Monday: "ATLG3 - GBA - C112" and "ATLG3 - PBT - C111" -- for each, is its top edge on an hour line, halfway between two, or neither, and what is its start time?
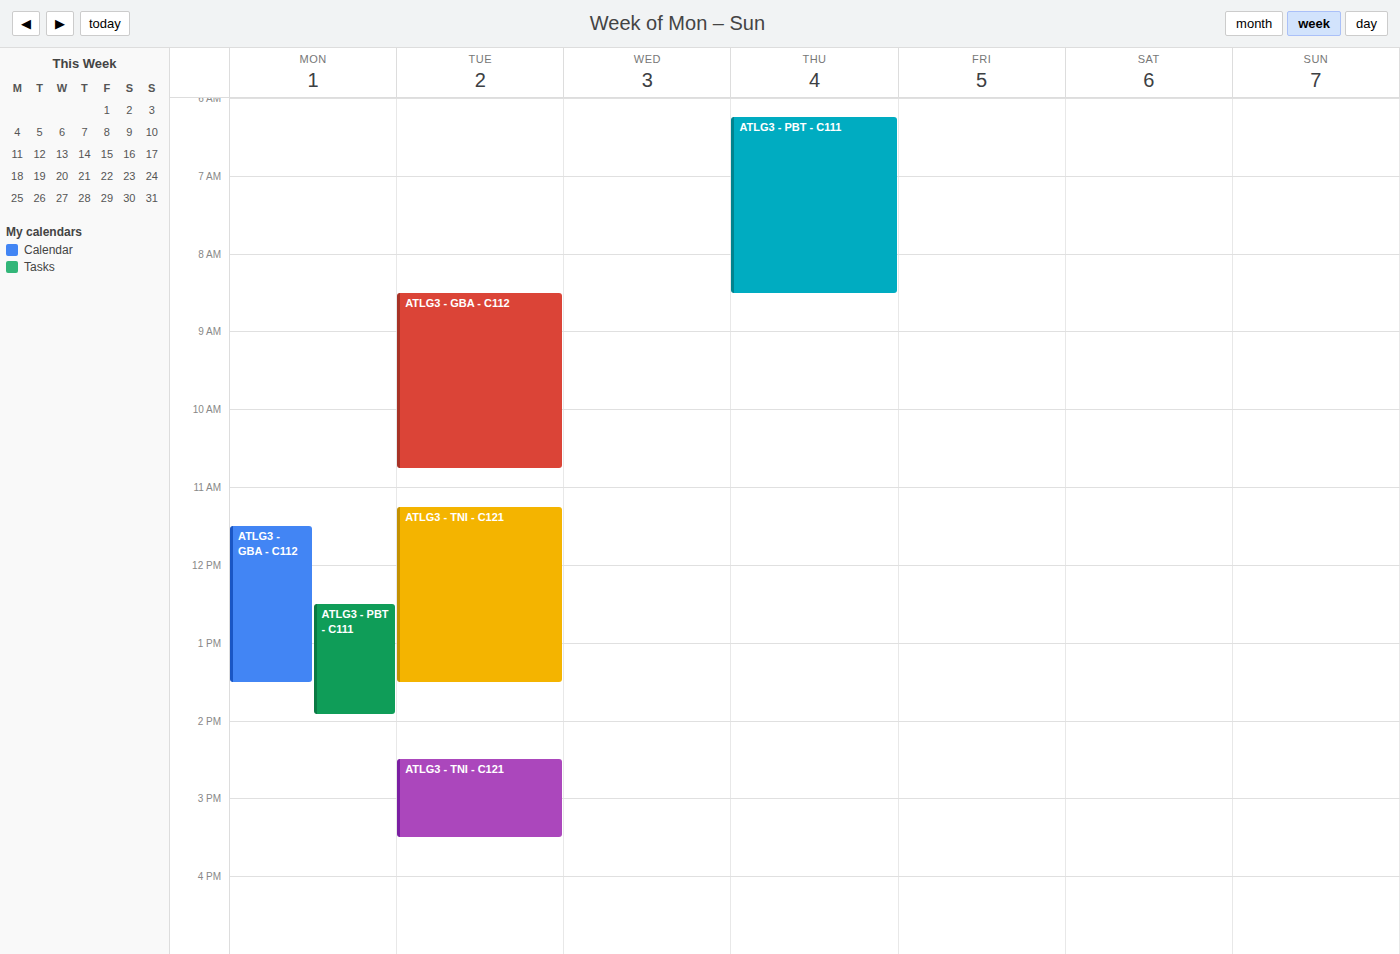
"ATLG3 - GBA - C112": 11:30 AM, halfway between the 11 AM and 12 PM lines. "ATLG3 - PBT - C111": 12:30 PM, halfway between the 12 PM and 1 PM lines.